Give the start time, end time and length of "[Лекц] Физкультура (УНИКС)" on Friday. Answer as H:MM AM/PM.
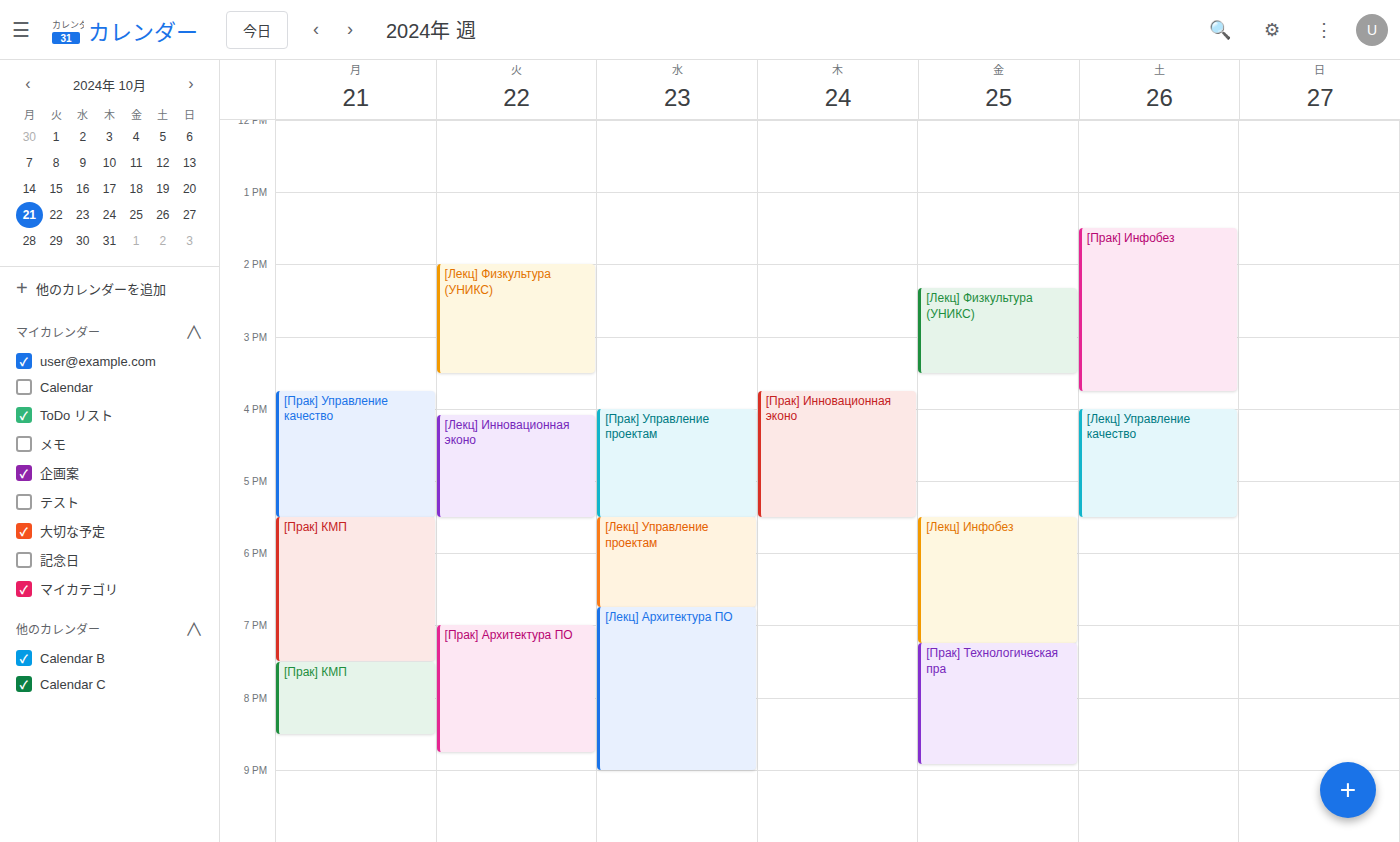
2:20 PM to 3:30 PM, 1 hour 10 minutes